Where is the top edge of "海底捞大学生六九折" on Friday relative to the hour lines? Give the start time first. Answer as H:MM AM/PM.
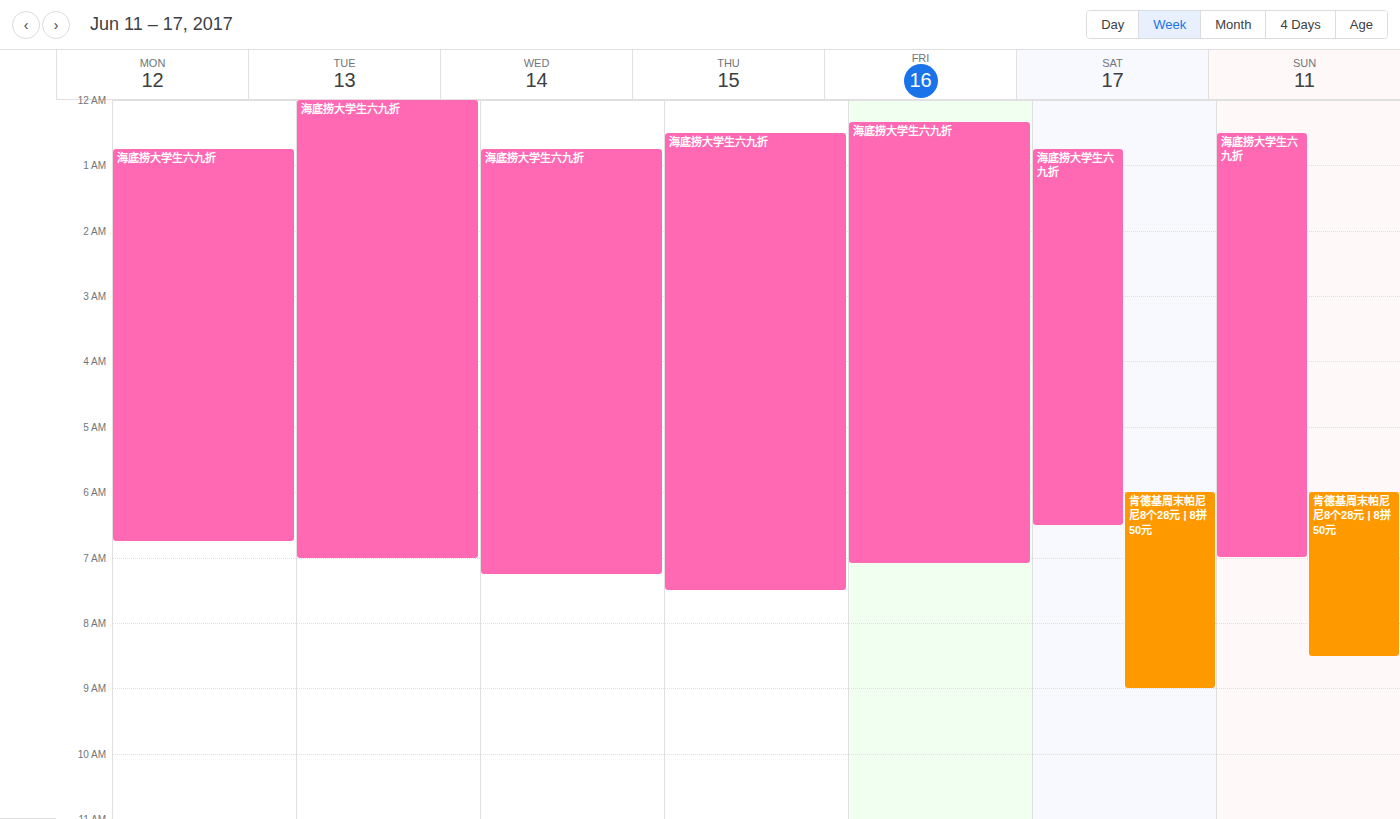
12:20 AM -- neither: 20 minutes below the 12 AM line and 40 minutes above the 1 AM line.